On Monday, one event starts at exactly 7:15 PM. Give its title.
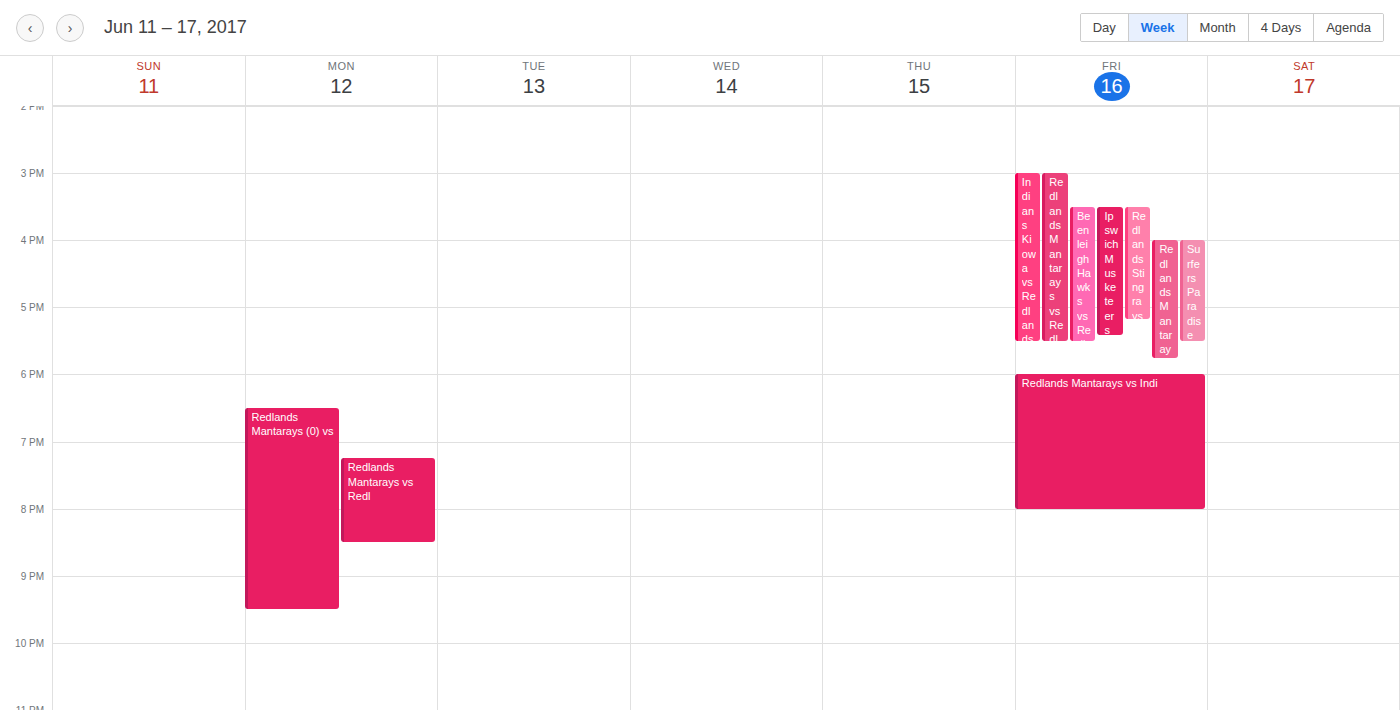
"Redlands Mantarays vs Redl"